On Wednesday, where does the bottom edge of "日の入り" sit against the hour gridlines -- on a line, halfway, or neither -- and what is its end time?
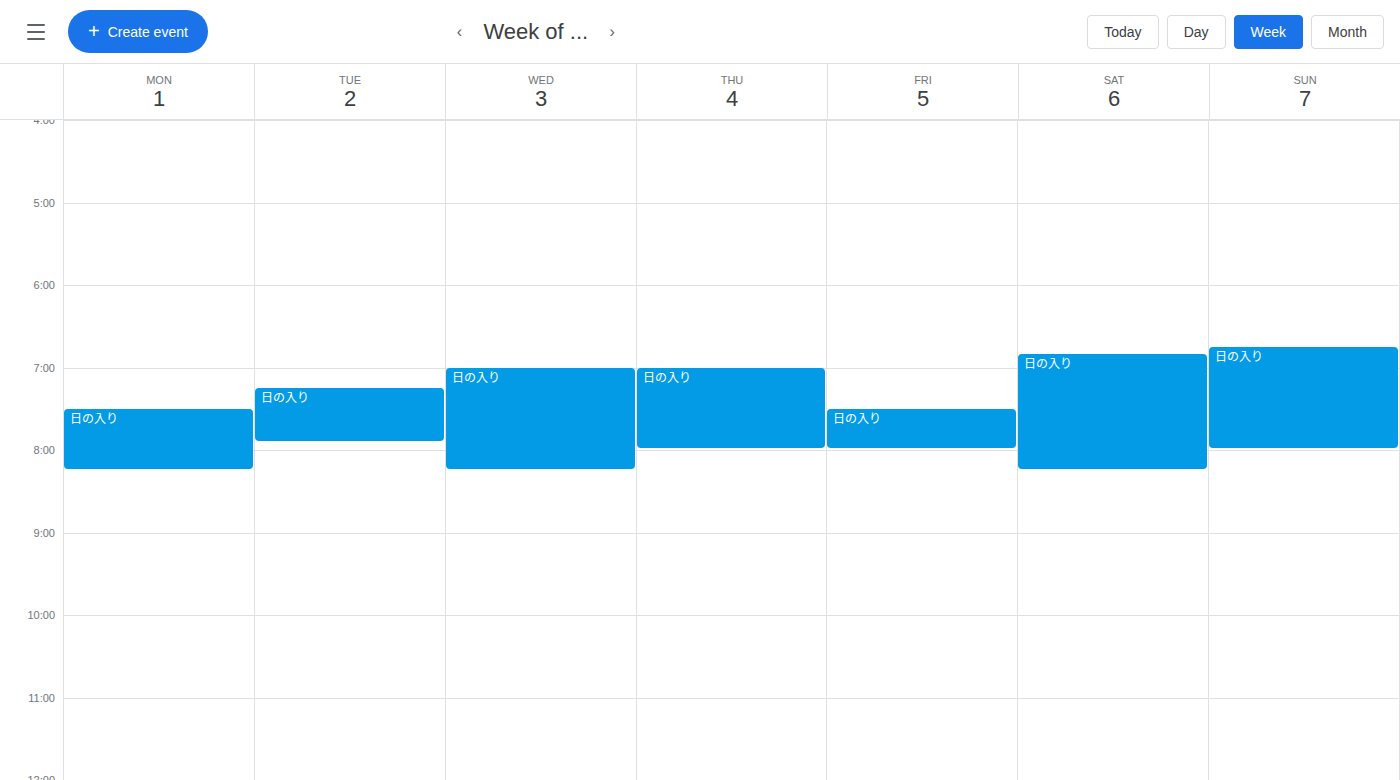
8:15 AM -- neither: a quarter of the way from the 8 AM line to the 9 AM line.